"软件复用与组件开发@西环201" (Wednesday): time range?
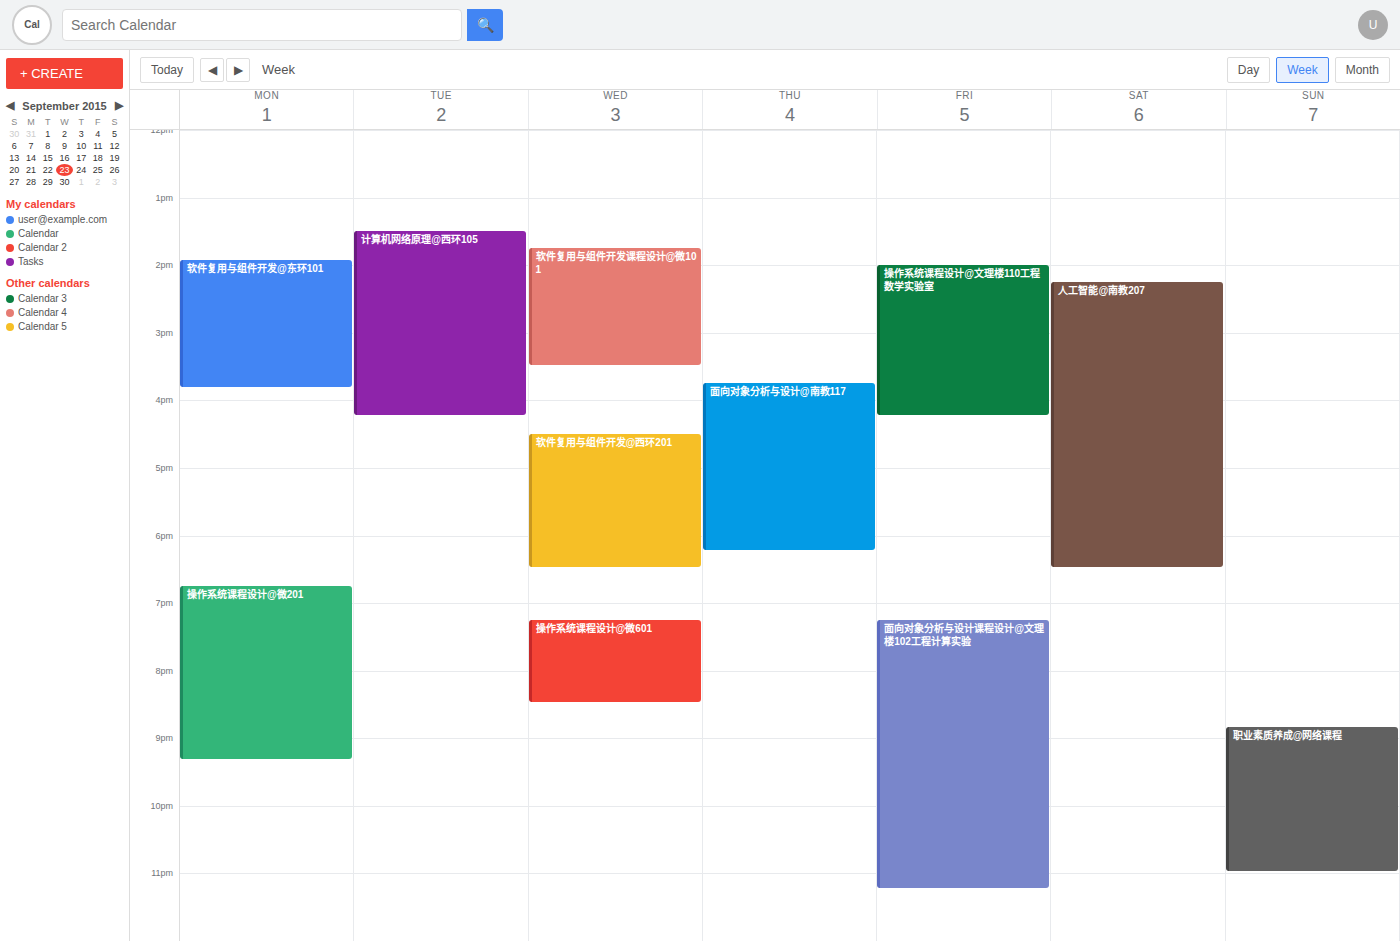
16:30 to 18:30